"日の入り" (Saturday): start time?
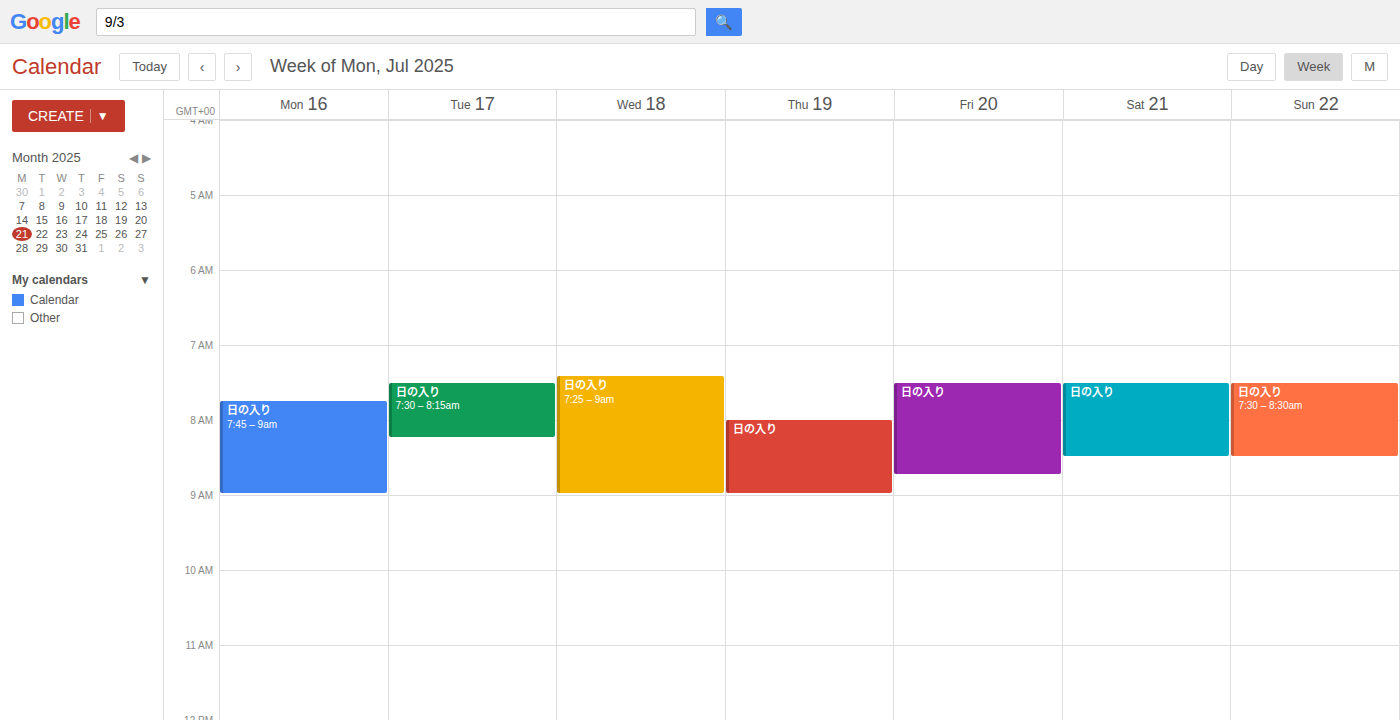
07:30